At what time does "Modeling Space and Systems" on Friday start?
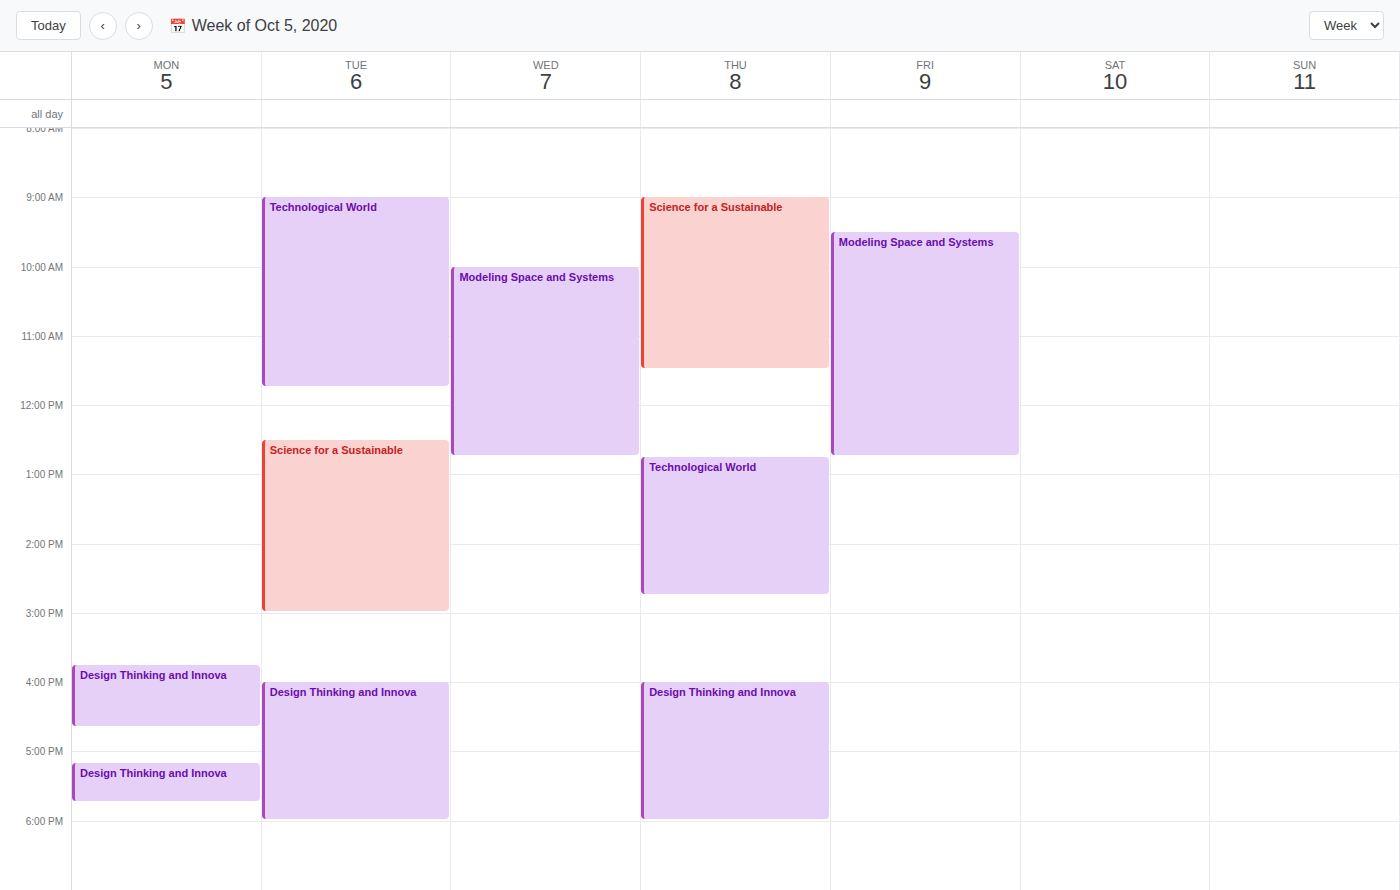
9:30 AM